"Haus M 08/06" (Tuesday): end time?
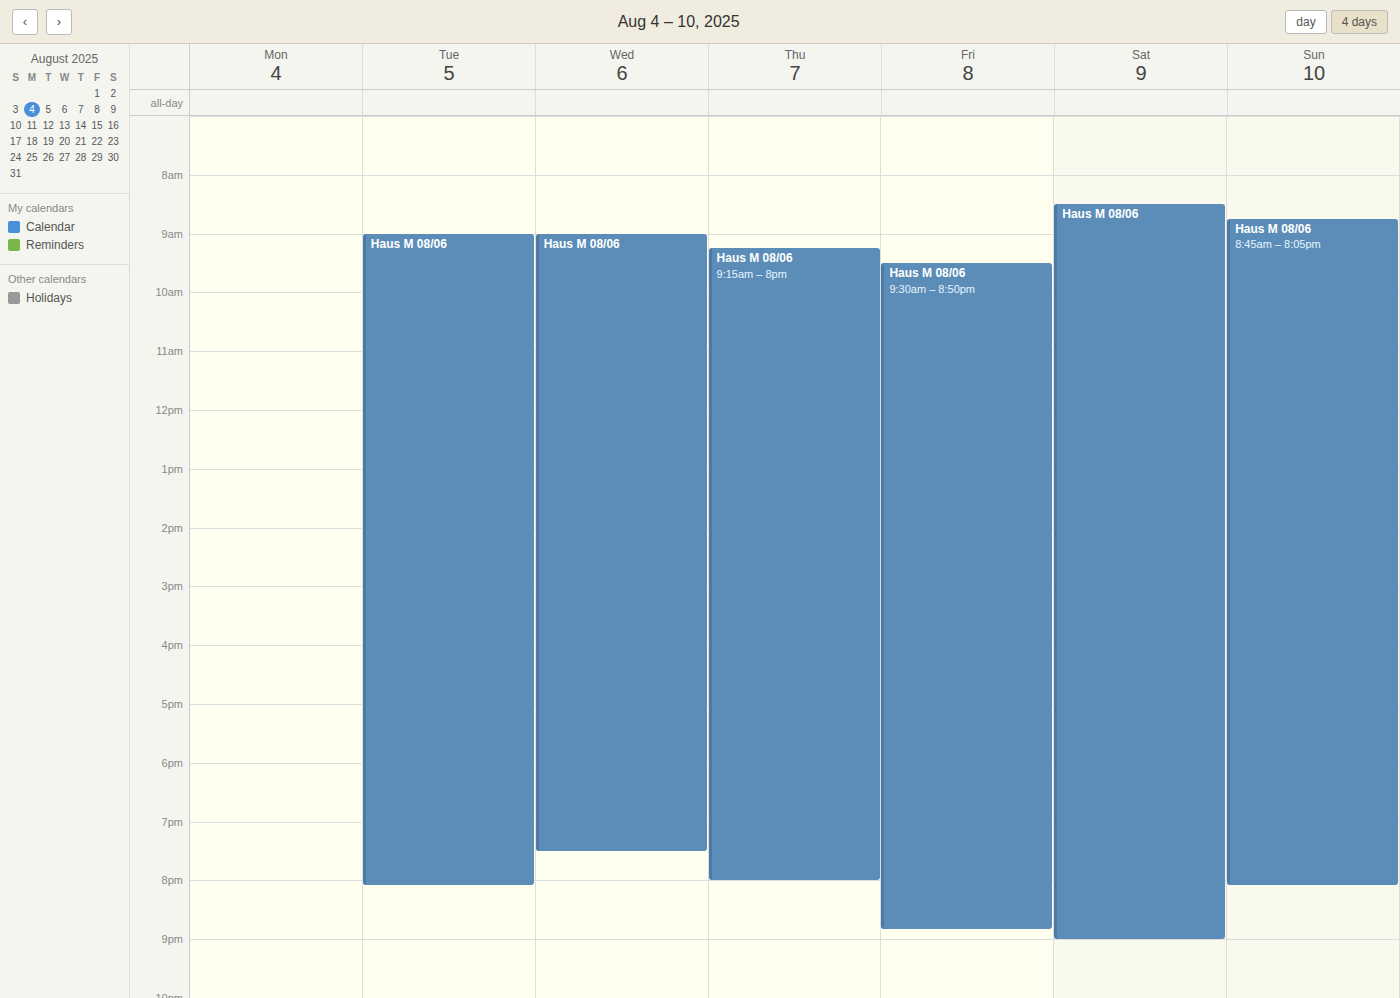
8:05 PM